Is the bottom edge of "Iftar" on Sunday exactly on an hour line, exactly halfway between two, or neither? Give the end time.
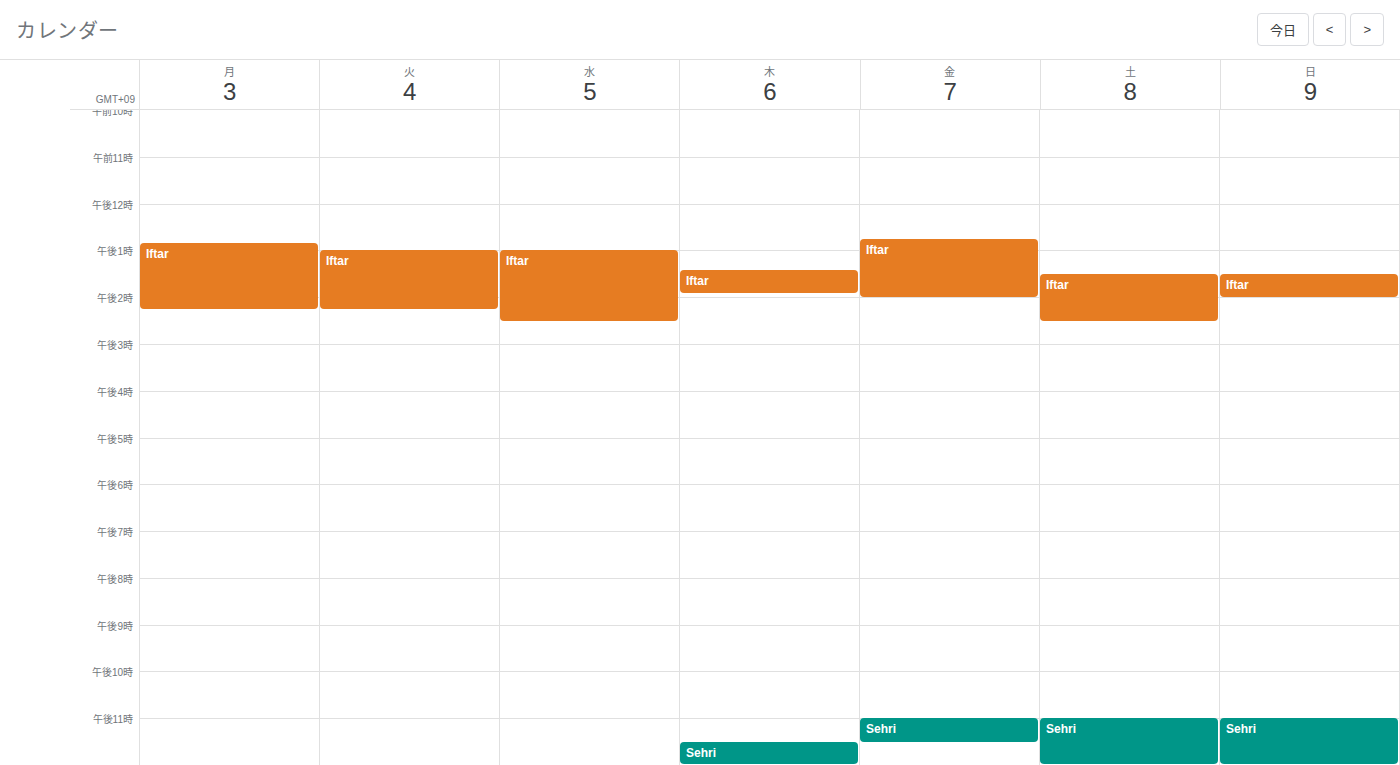
2:00 PM -- exactly on the 2 PM line.